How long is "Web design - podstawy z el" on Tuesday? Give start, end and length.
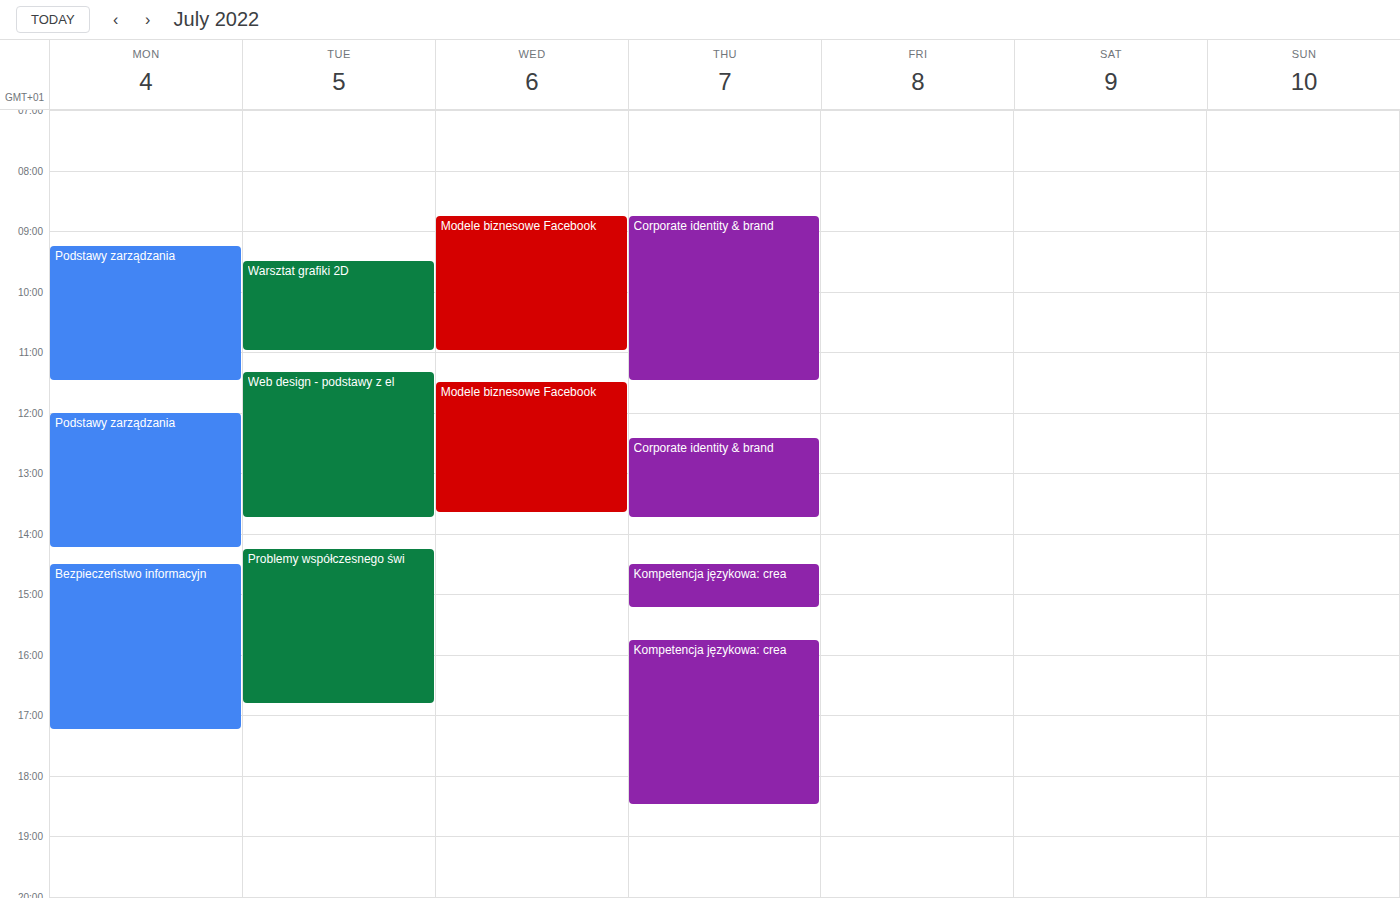
11:20 AM to 1:45 PM, 2 hours 25 minutes